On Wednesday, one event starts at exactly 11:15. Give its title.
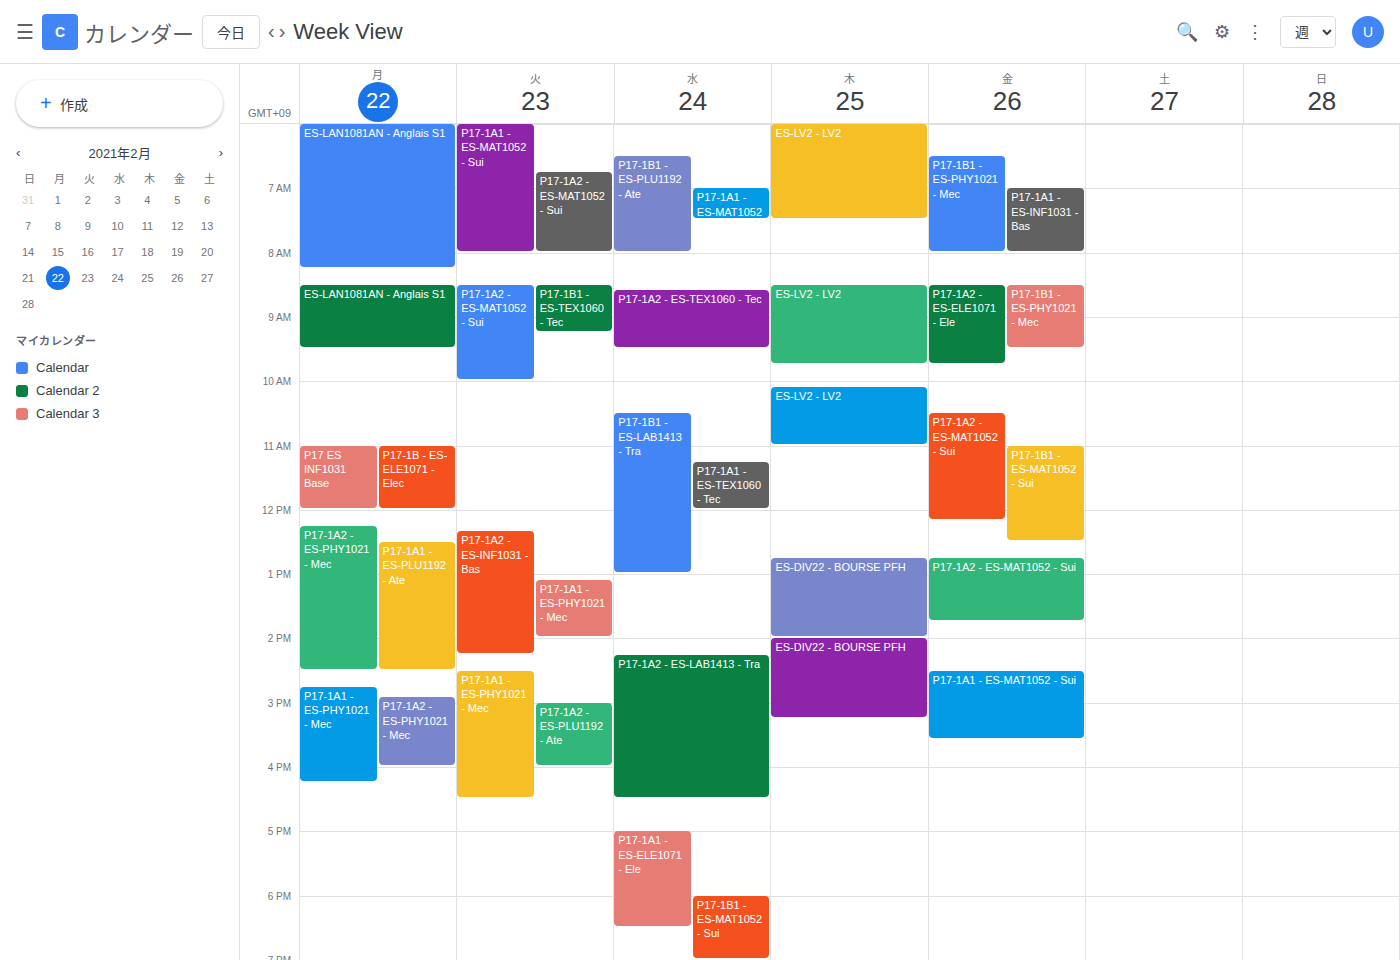
"P17-1A1 - ES-TEX1060 - Tec"